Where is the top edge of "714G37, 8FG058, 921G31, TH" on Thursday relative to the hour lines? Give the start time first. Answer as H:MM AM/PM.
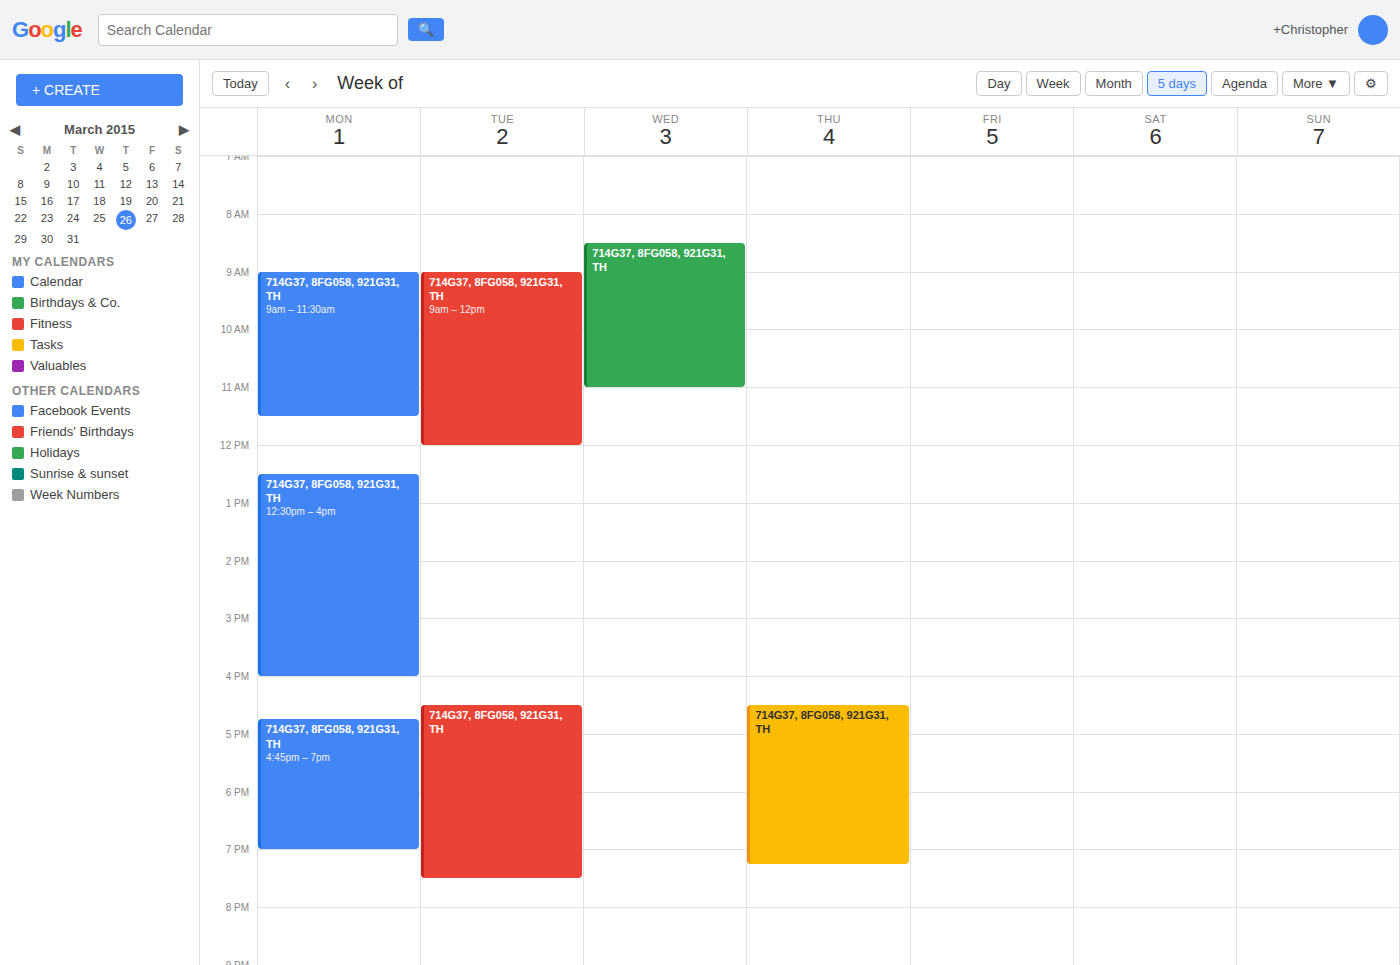
4:30 PM -- halfway between the 4 PM and 5 PM lines.